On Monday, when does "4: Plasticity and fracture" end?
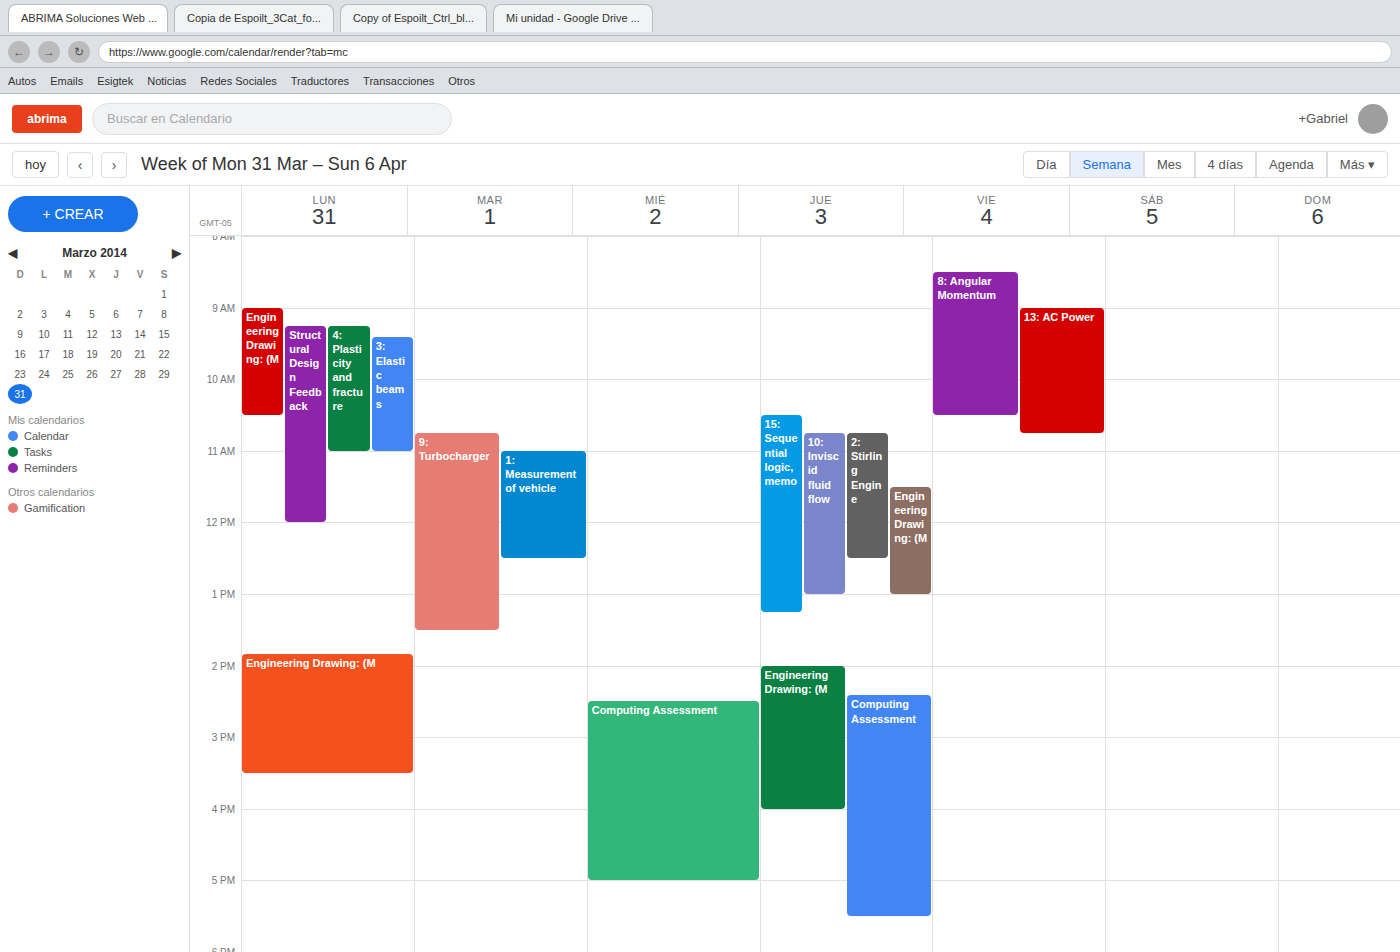
11:00 AM